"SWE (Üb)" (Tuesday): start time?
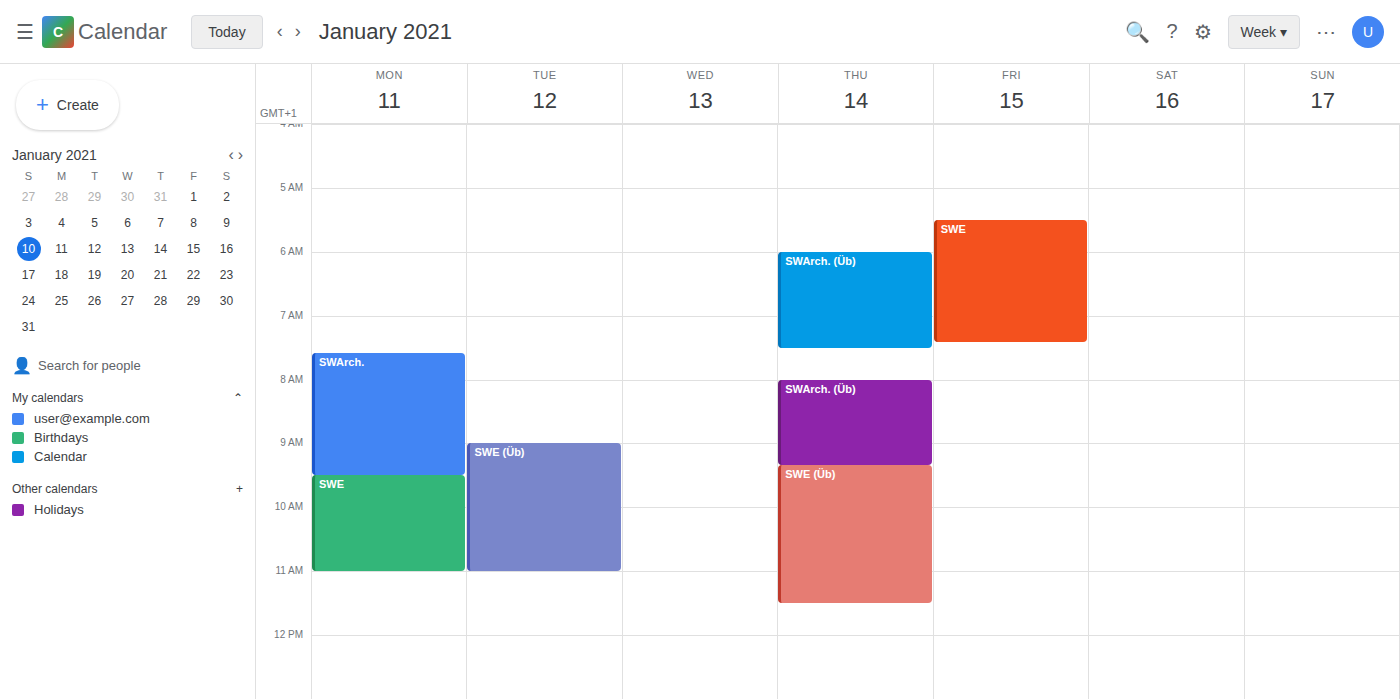
9:00 AM